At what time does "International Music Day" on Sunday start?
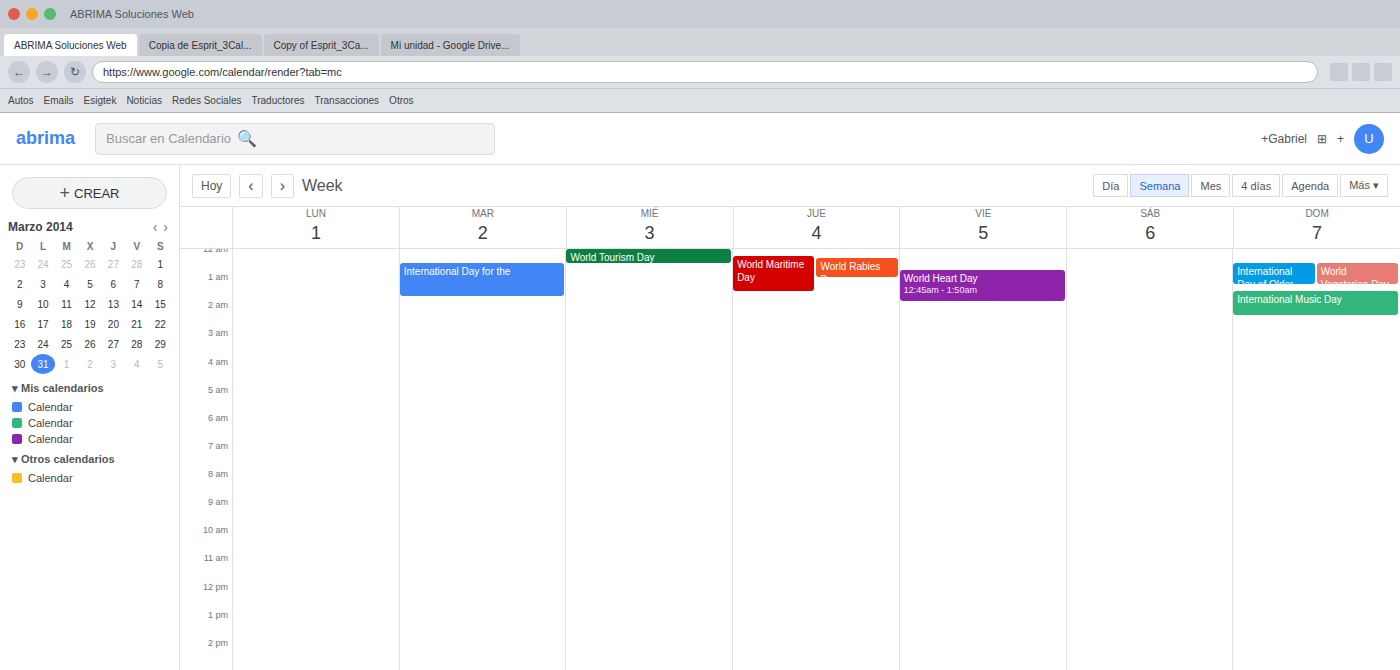
1:30 AM